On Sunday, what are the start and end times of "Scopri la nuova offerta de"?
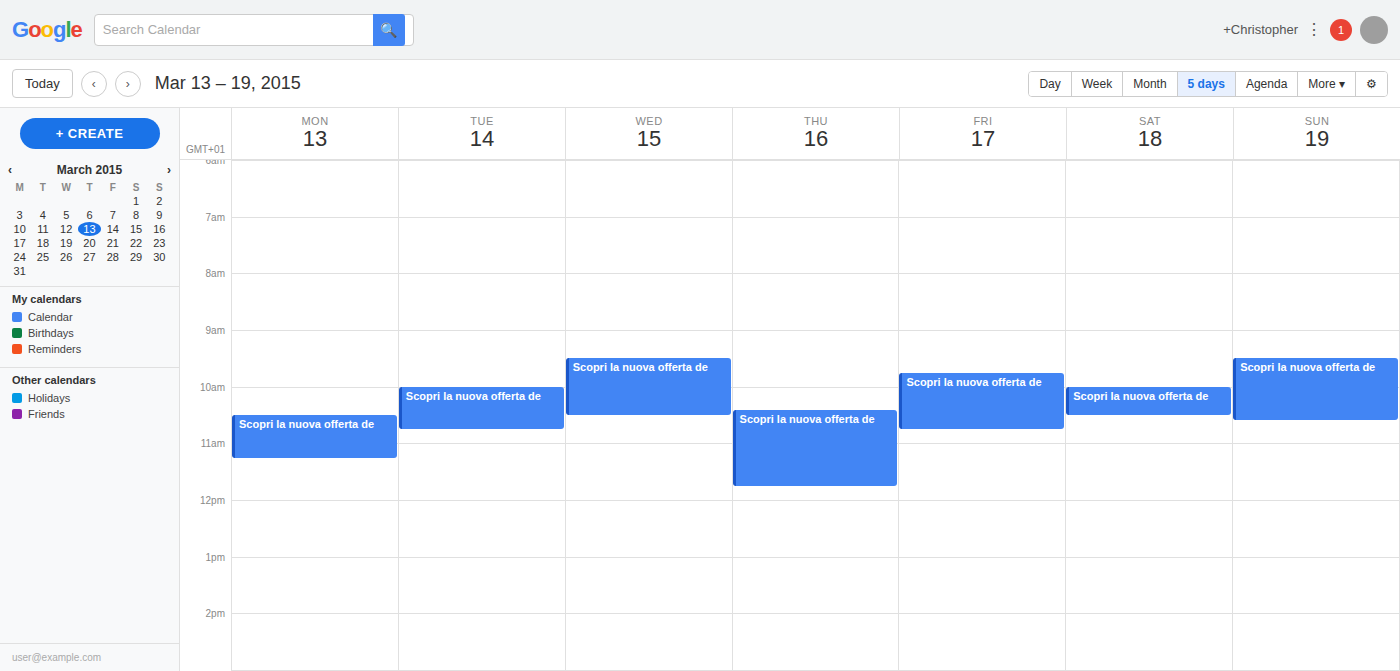
9:30 AM to 10:35 AM